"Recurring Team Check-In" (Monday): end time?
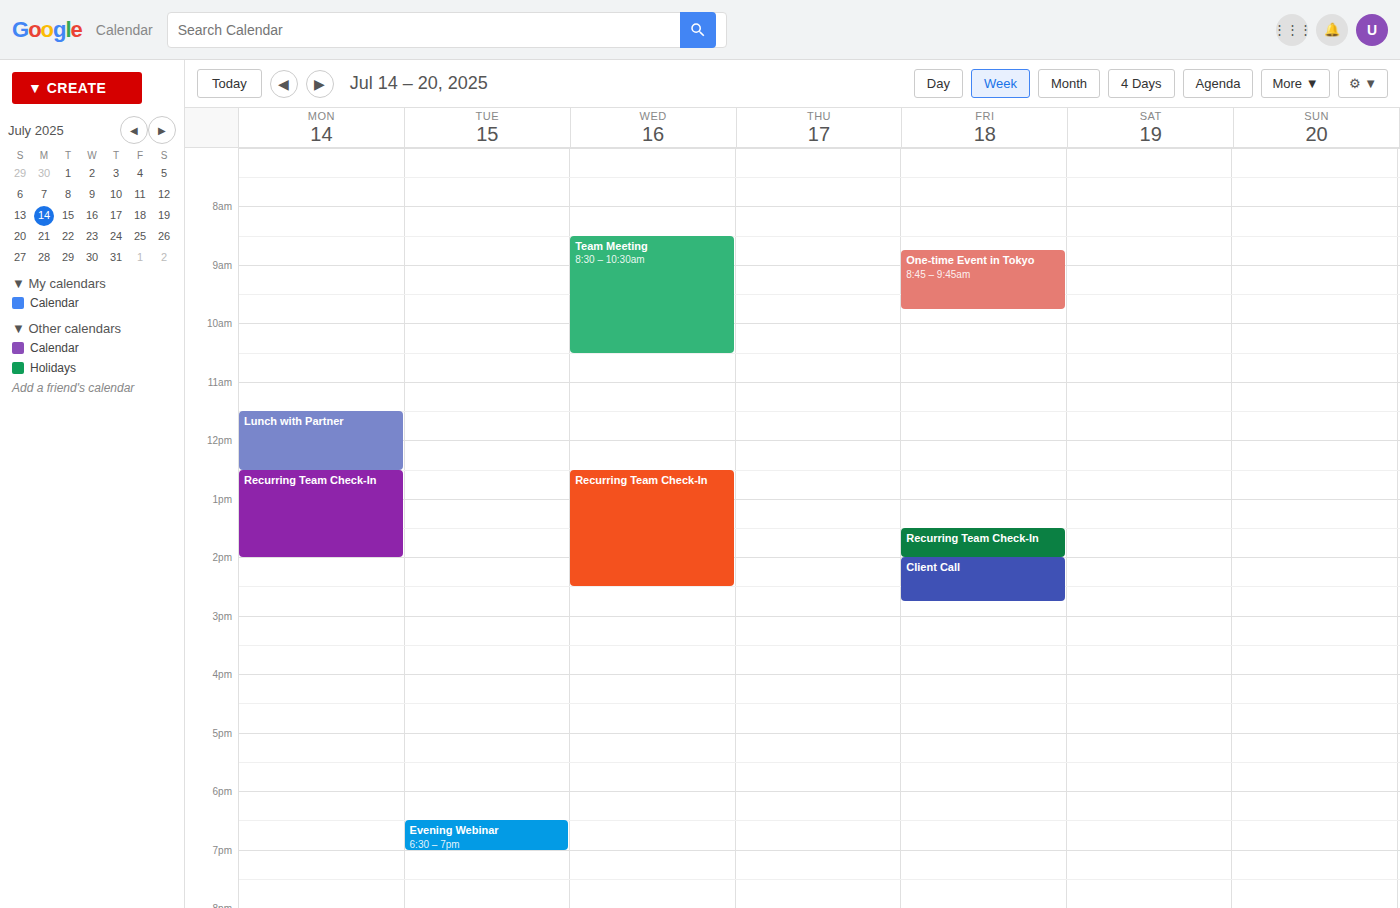
2:00 PM